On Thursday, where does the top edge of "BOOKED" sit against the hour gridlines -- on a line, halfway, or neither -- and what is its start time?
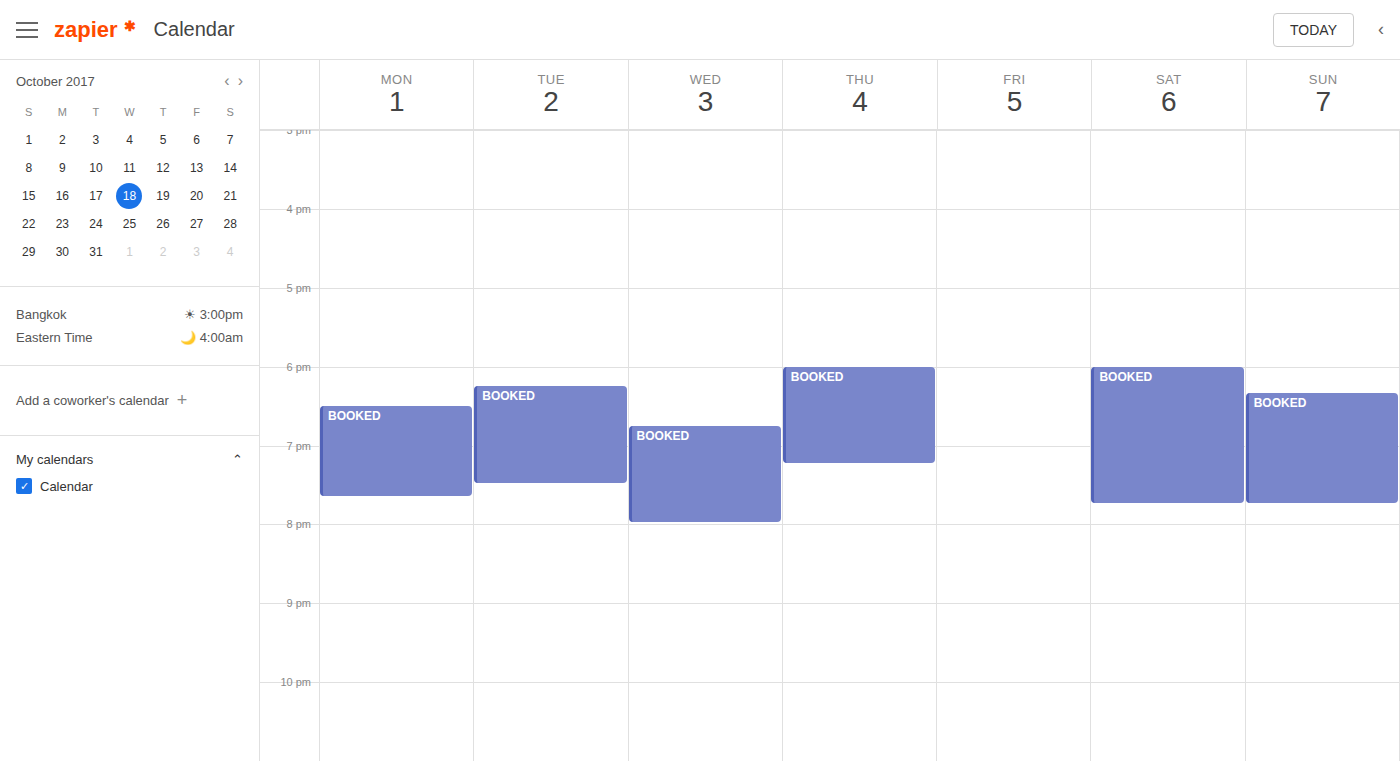
6:00 PM -- exactly on the 6 PM line.